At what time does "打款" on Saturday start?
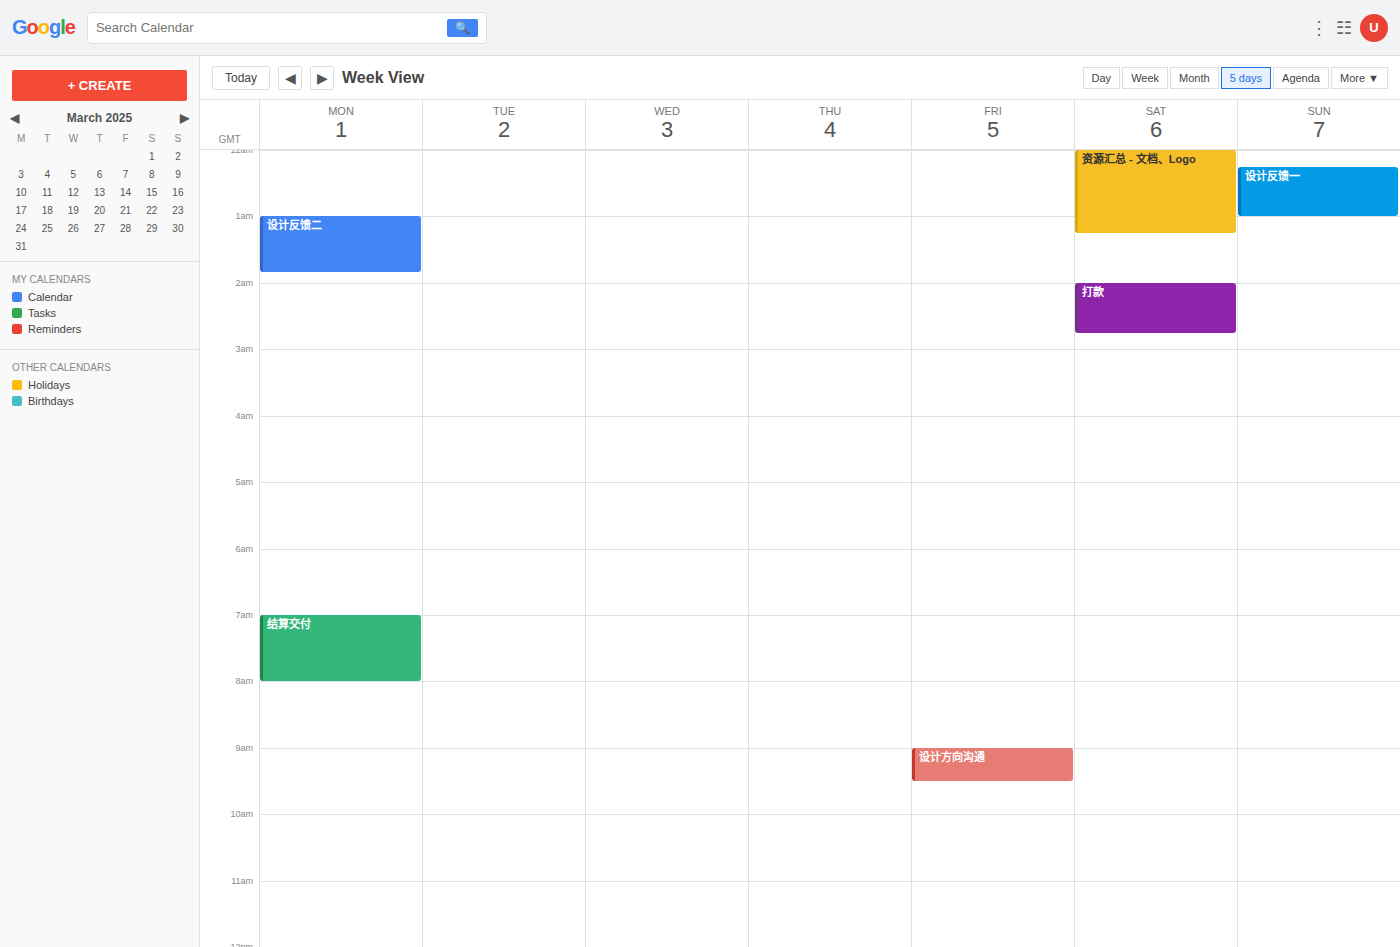
2:00 AM